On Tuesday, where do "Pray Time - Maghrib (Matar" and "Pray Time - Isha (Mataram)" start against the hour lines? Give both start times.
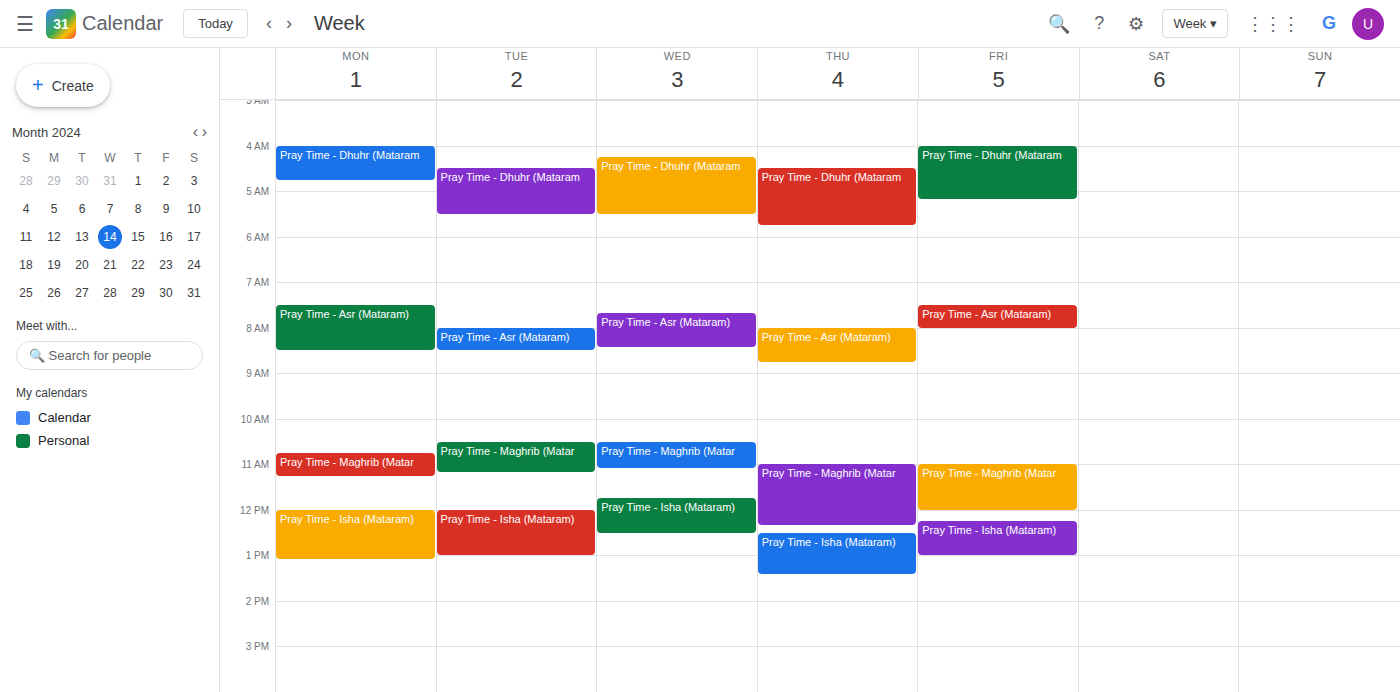
"Pray Time - Maghrib (Matar": 10:30, halfway between the 10:00 and 11:00 lines. "Pray Time - Isha (Mataram)": 12:00, exactly on the 12:00 line.